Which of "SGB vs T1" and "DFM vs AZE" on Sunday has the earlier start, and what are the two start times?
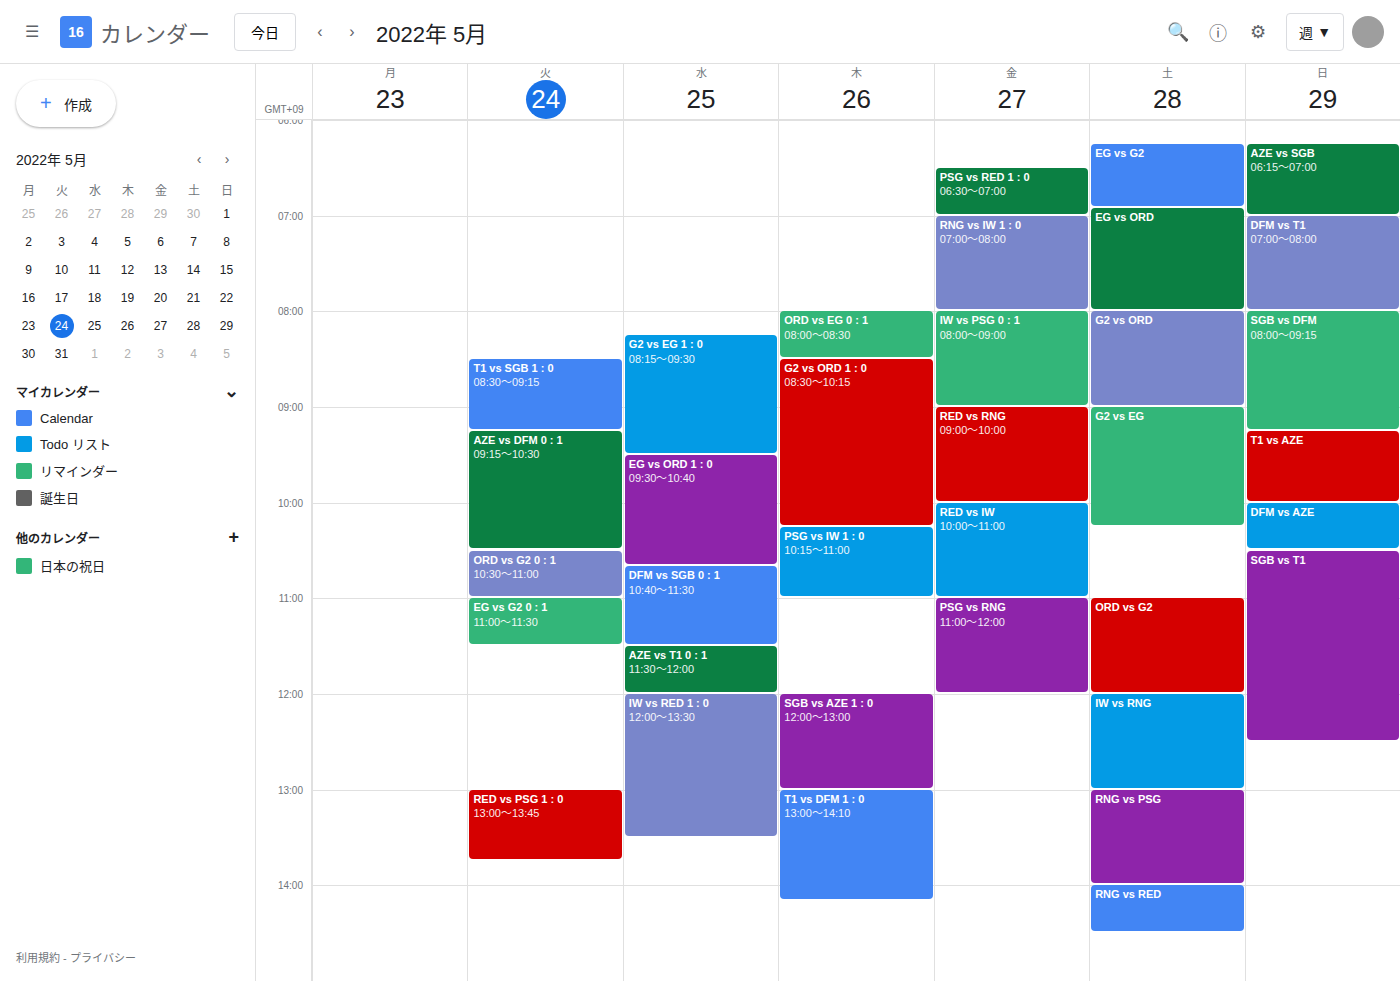
"DFM vs AZE" 10:00 AM; "SGB vs T1" 10:30 AM.